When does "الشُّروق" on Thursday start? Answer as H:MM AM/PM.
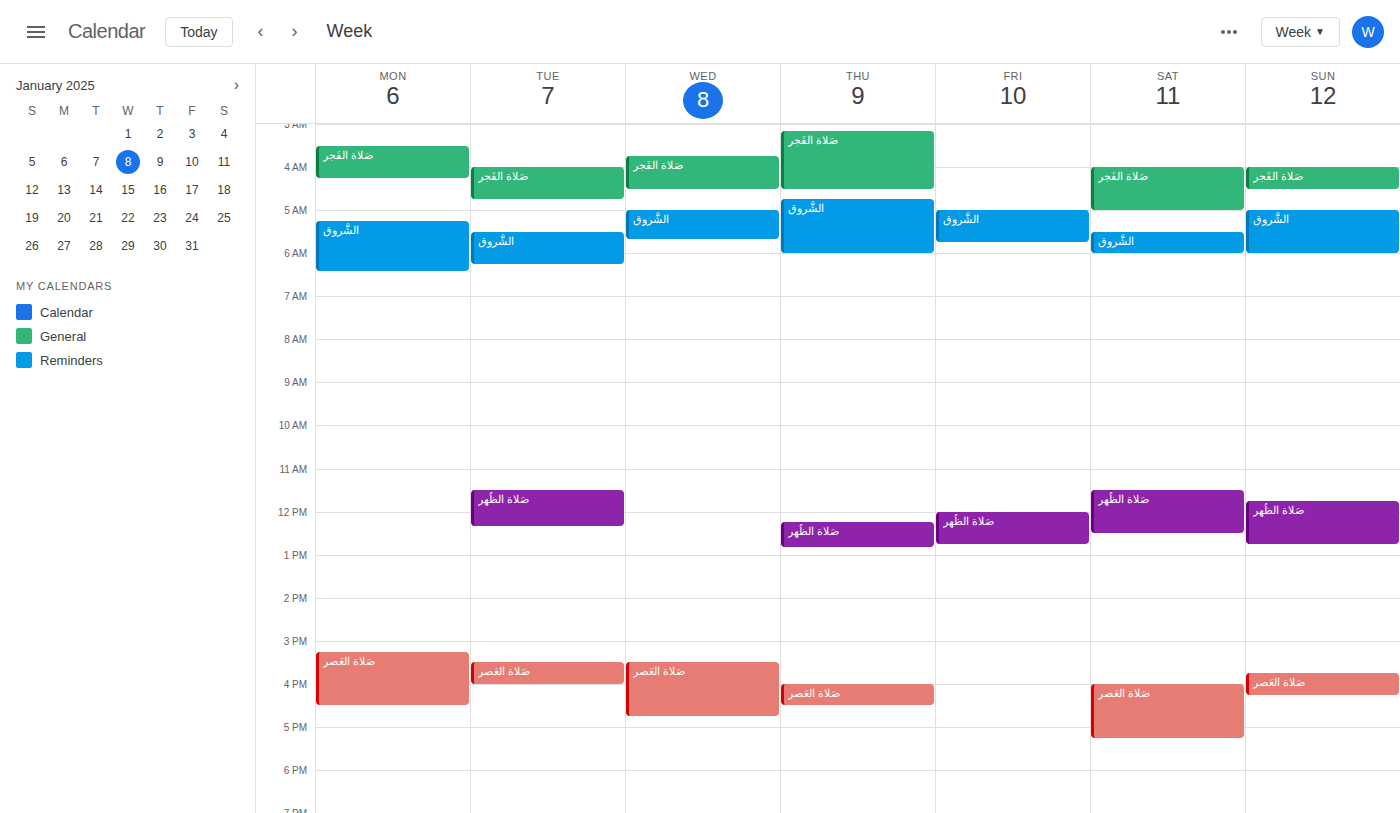
4:45 AM